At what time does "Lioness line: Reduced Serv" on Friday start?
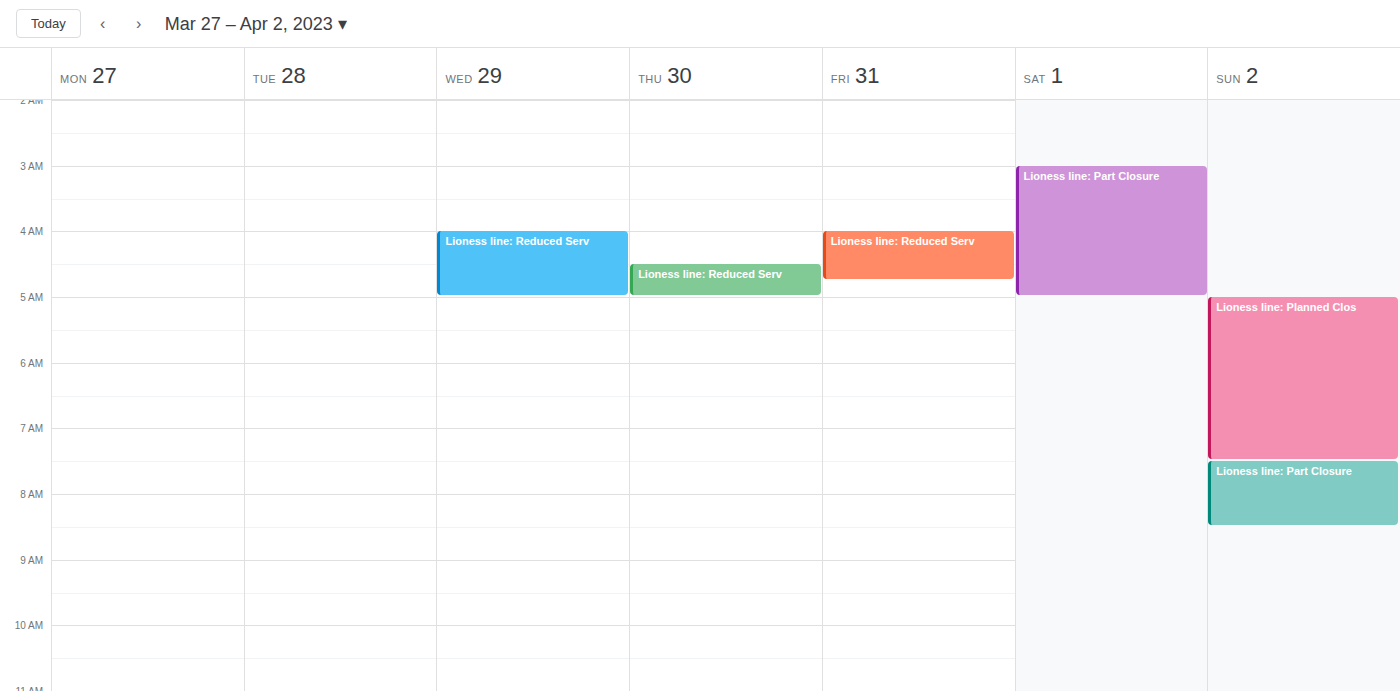
04:00